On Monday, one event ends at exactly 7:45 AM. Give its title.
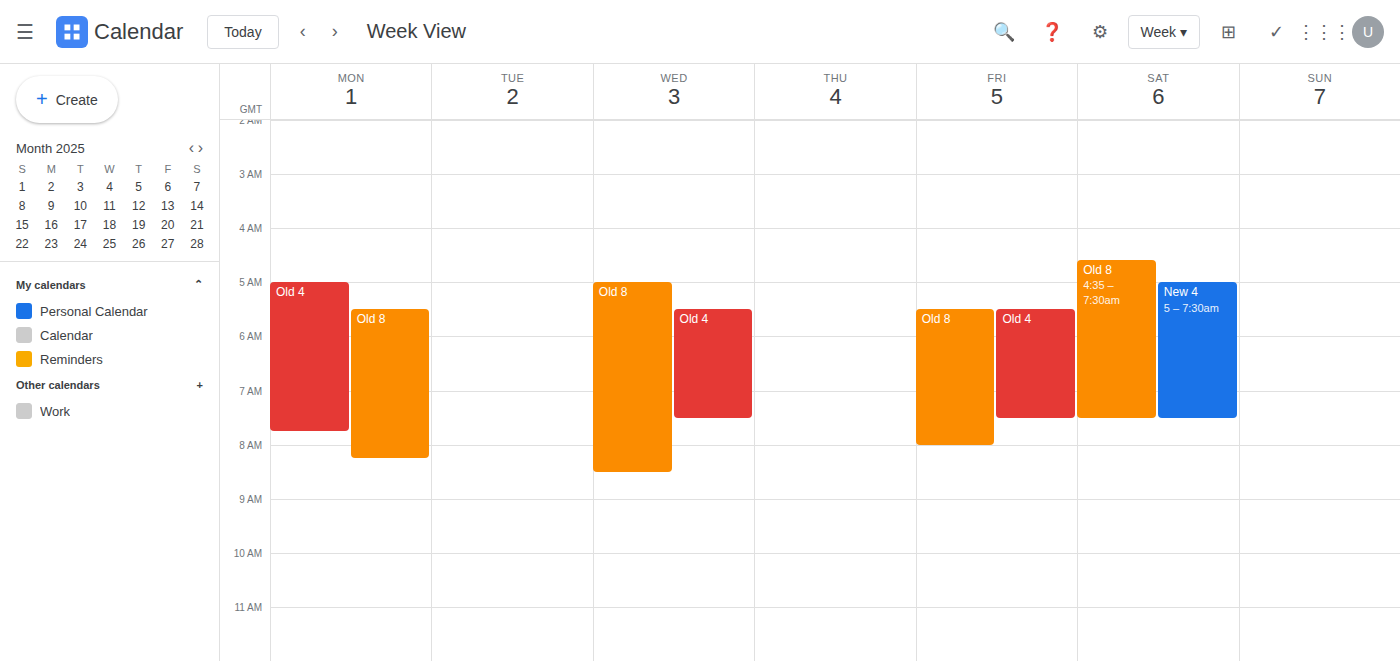
"Old 4"